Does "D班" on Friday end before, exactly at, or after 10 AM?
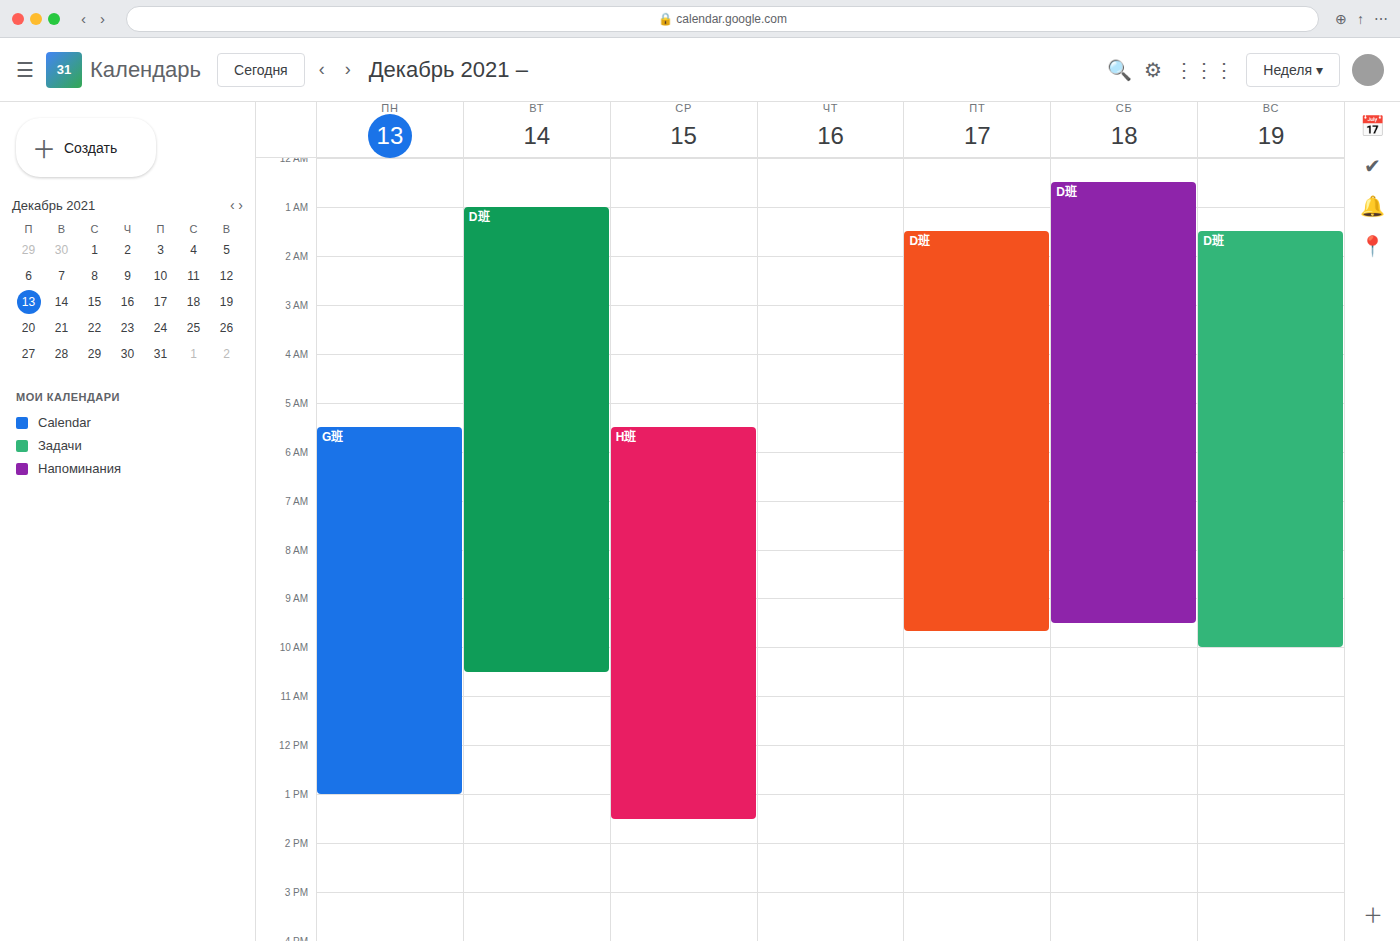
9:40 AM -- before 10 AM, 20 minutes above the 10 AM line.